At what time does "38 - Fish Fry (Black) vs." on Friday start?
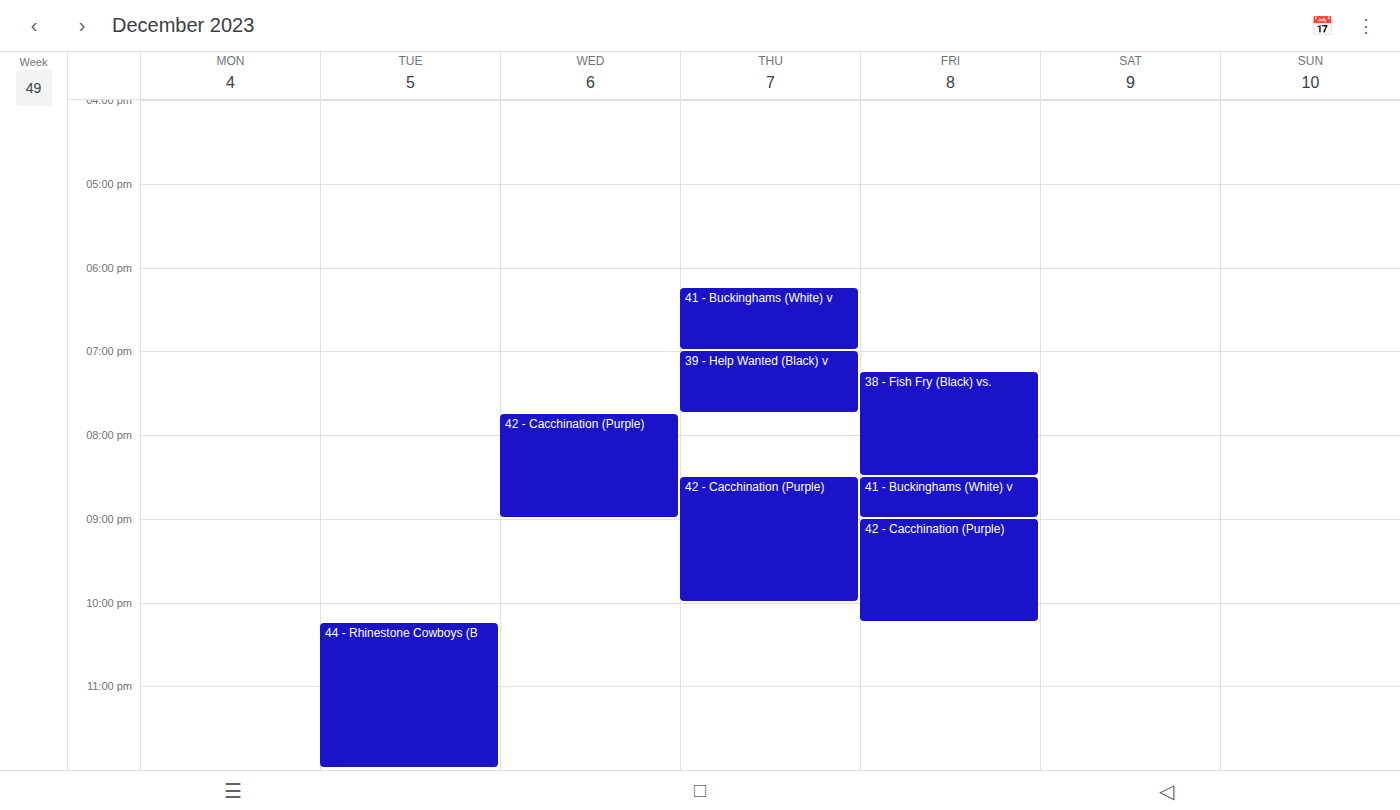
7:15 PM